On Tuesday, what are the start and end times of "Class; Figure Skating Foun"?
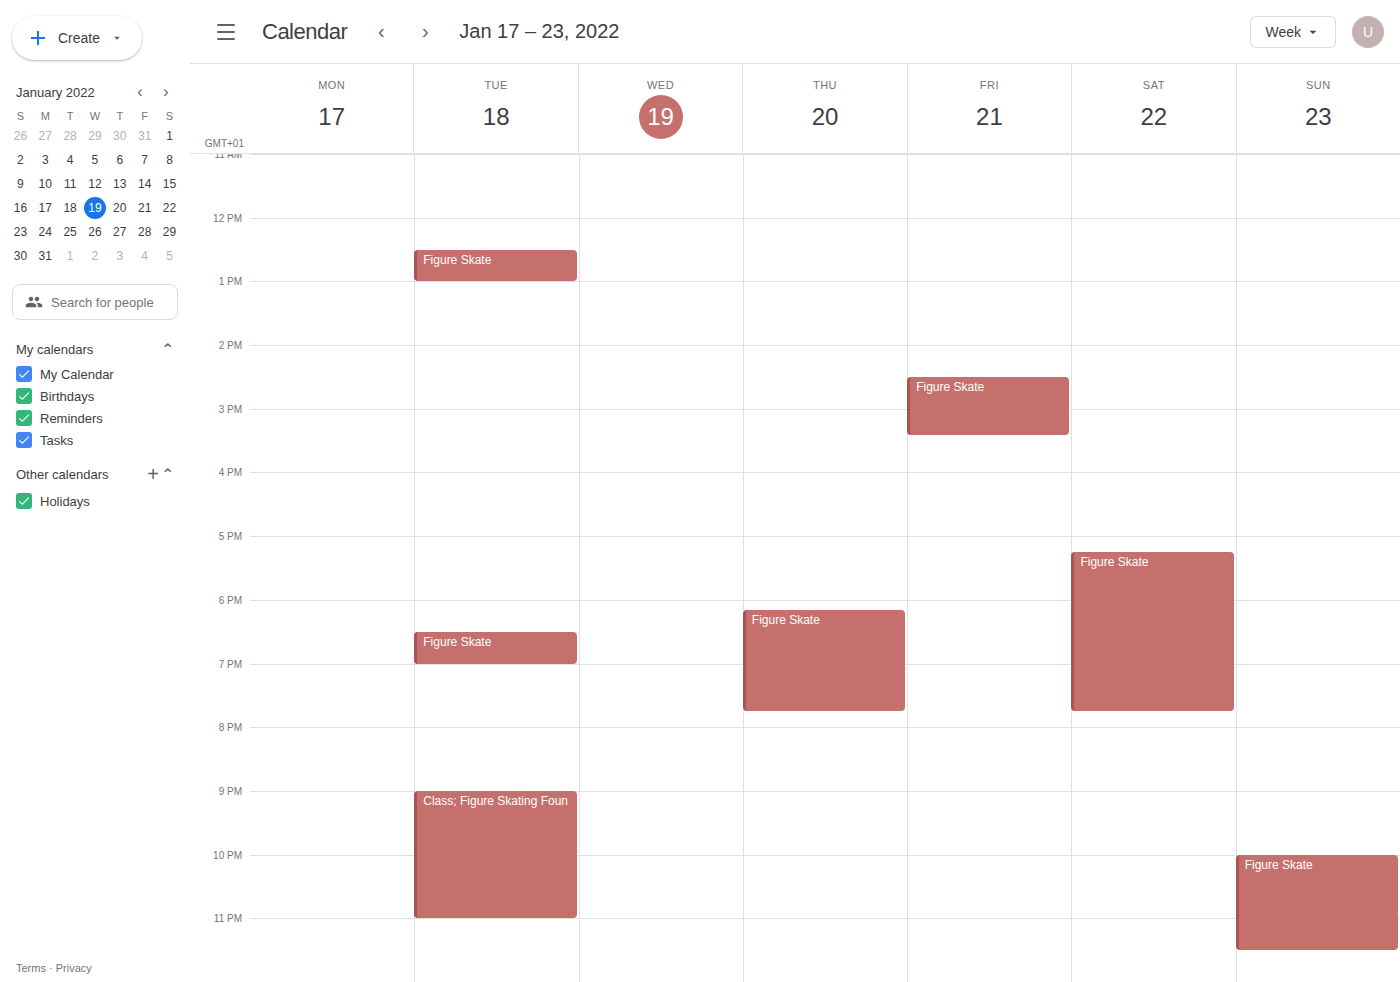
9:00 PM to 11:00 PM